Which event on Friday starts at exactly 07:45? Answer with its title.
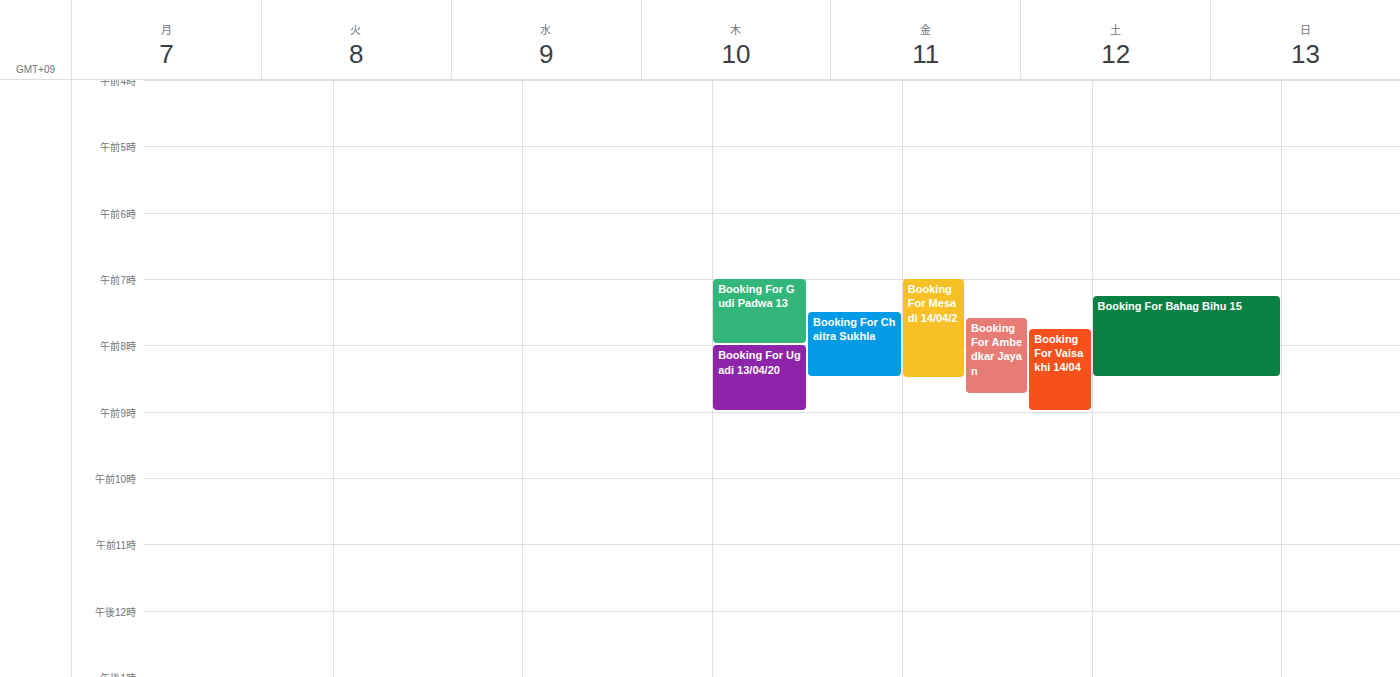
"Booking For Vaisakhi 14/04"